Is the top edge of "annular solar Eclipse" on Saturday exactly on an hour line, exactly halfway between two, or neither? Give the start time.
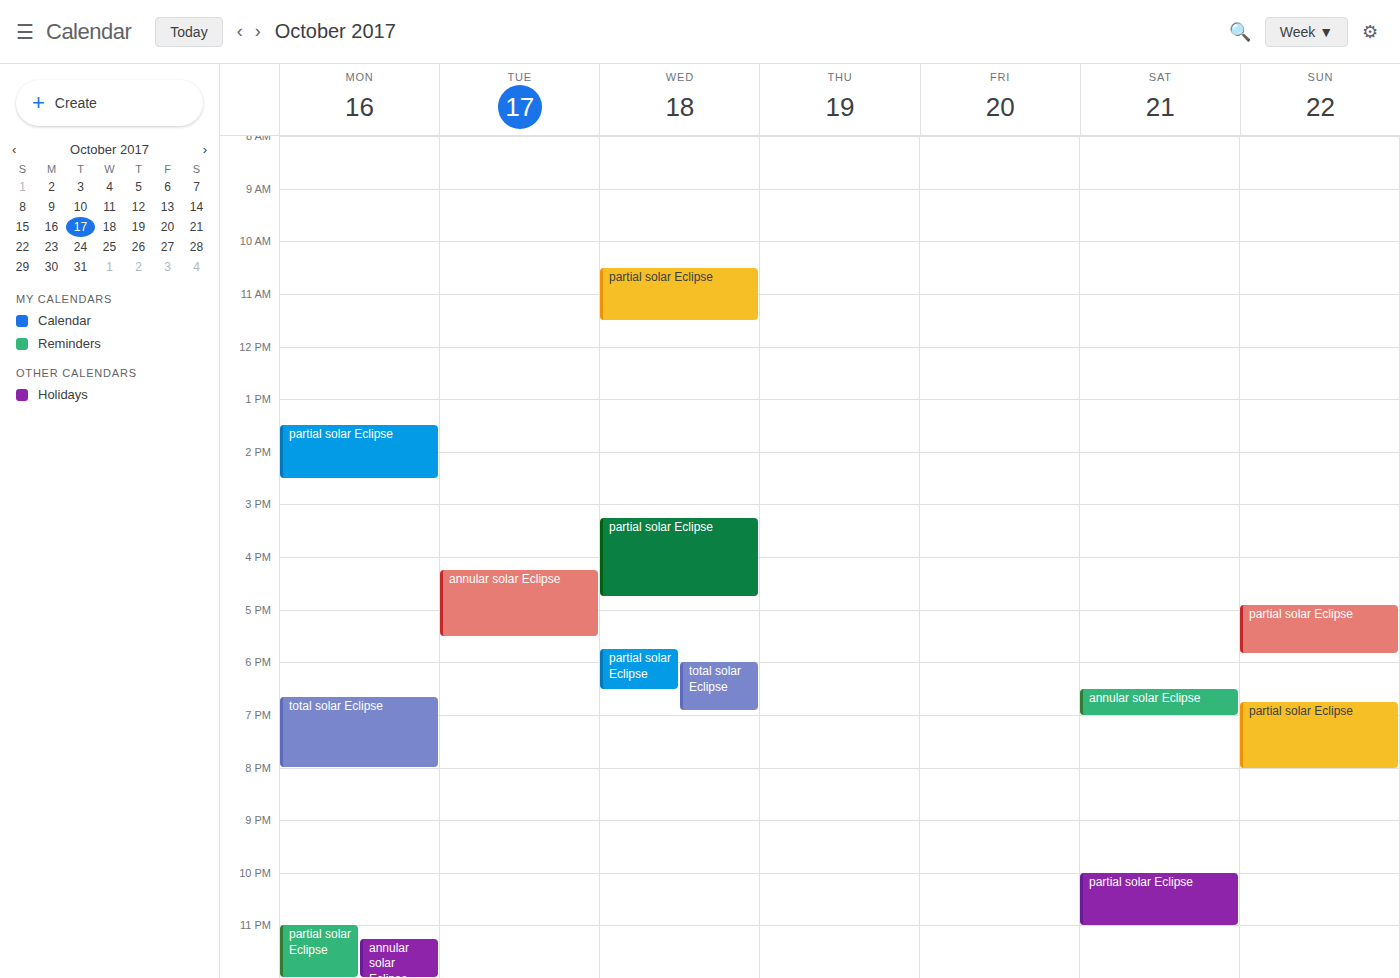
6:30 PM -- halfway between the 6 PM and 7 PM lines.